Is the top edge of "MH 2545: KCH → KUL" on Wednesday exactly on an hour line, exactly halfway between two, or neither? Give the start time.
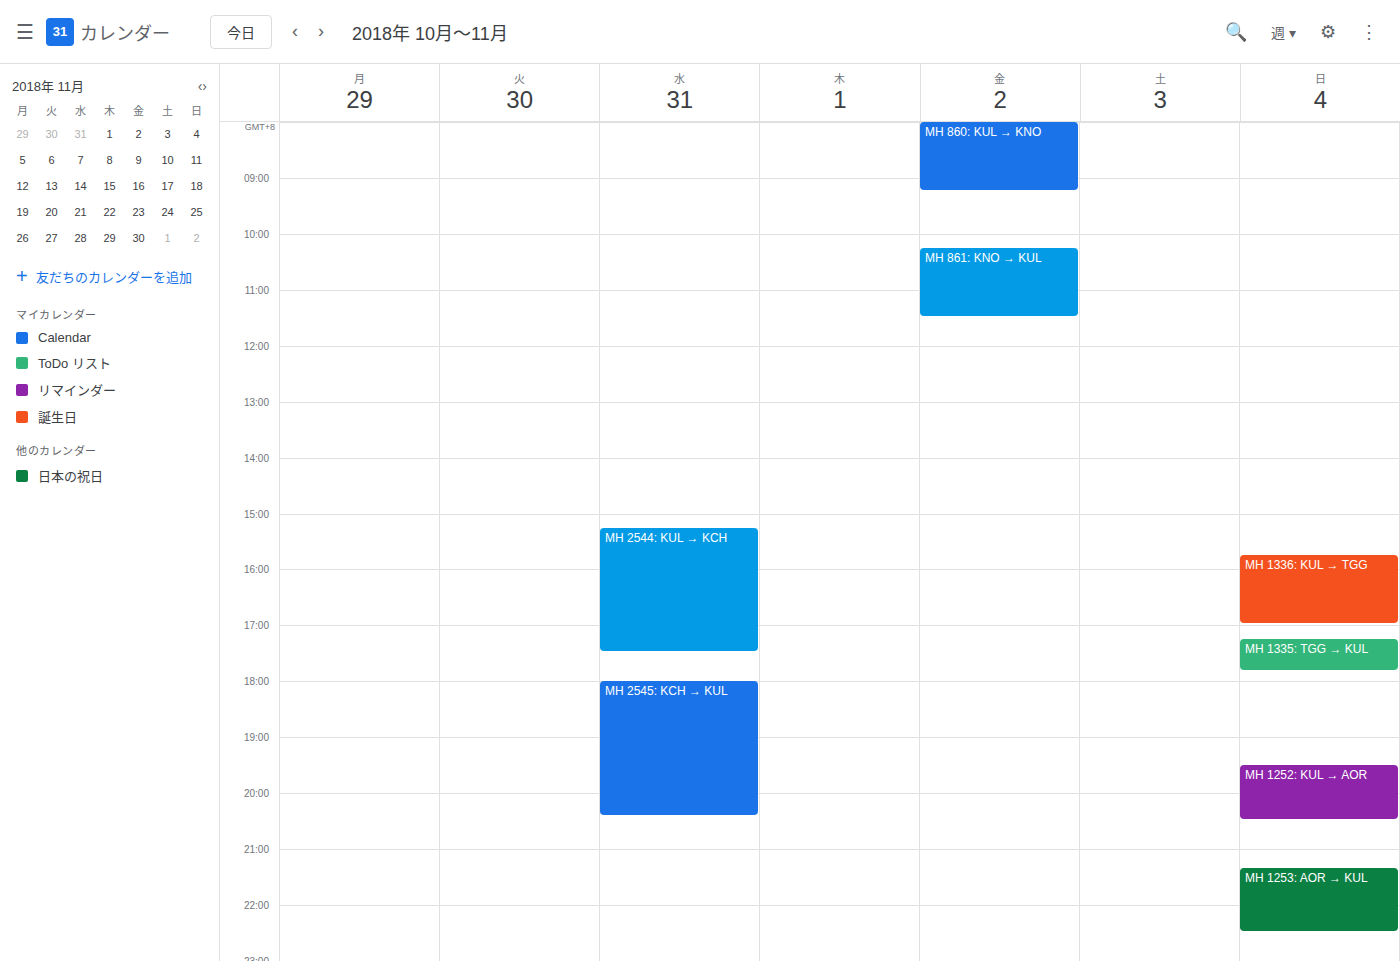
6:00 PM -- exactly on the 6 PM line.